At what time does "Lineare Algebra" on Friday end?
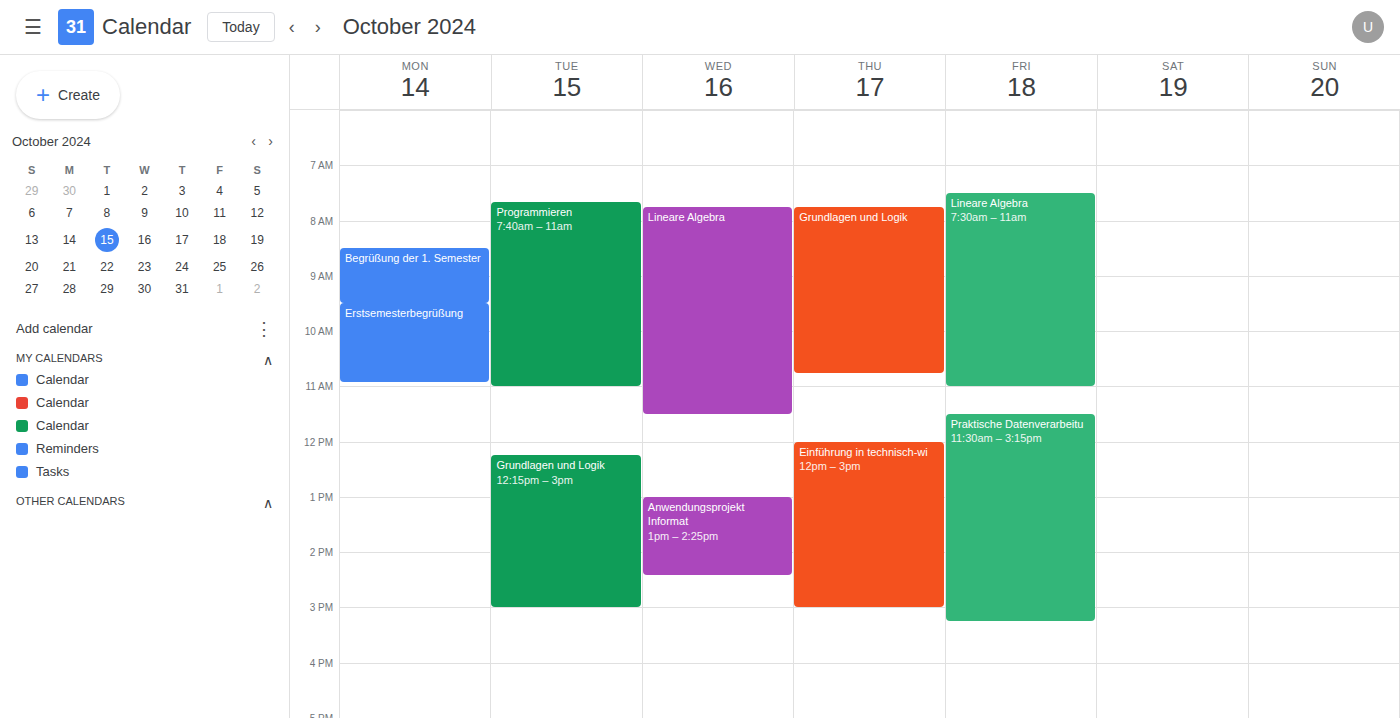
11:00 AM